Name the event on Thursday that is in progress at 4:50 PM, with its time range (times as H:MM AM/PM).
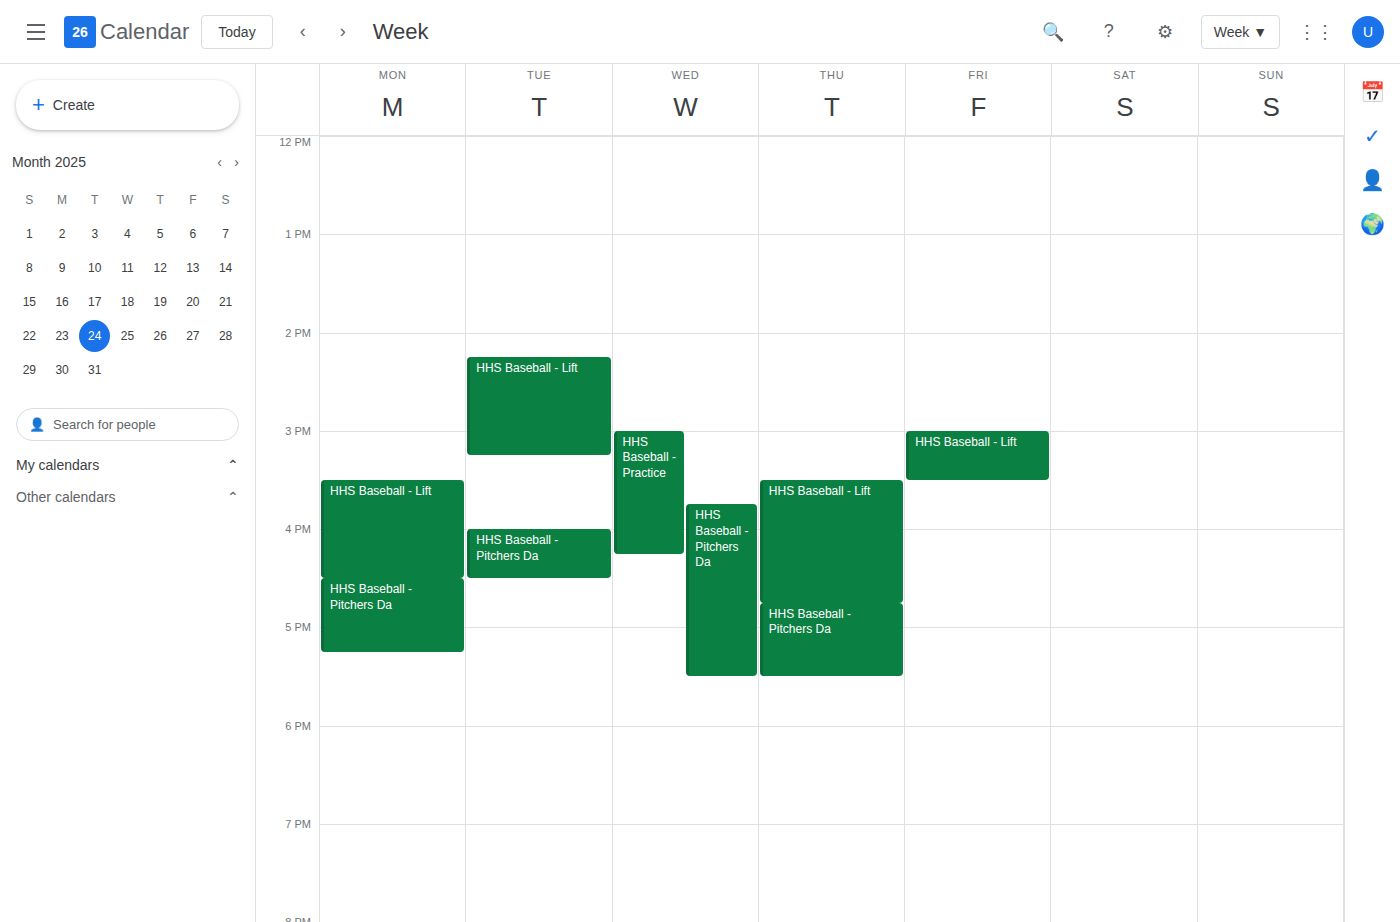
"HHS Baseball - Pitchers Da", 4:45 PM to 5:30 PM